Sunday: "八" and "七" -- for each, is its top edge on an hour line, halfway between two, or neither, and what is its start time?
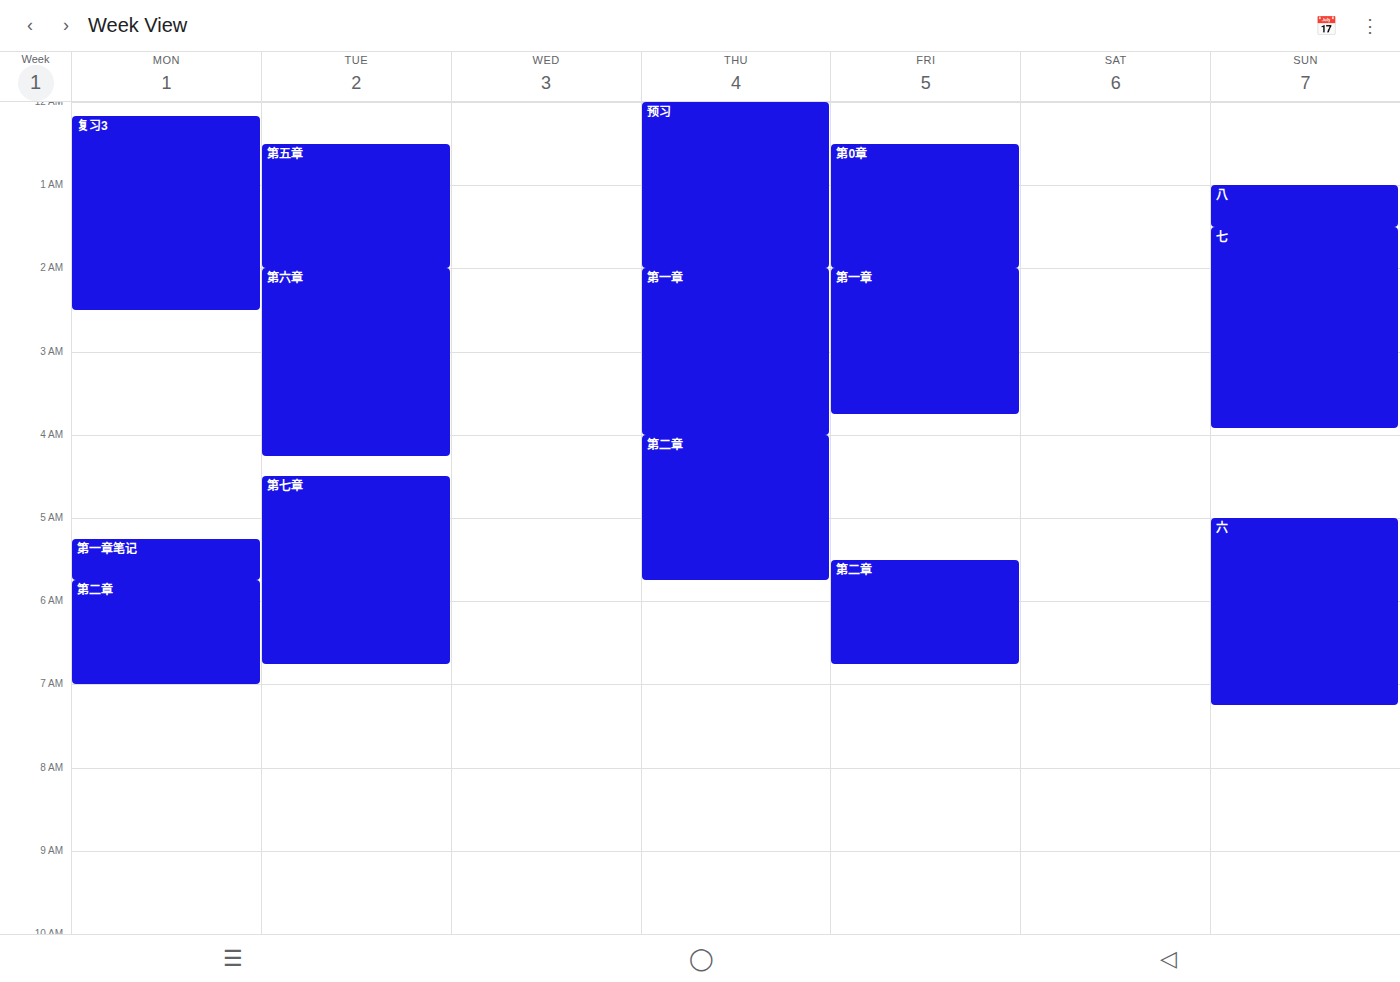
"八": 1:00 AM, exactly on the 1 AM line. "七": 1:30 AM, halfway between the 1 AM and 2 AM lines.